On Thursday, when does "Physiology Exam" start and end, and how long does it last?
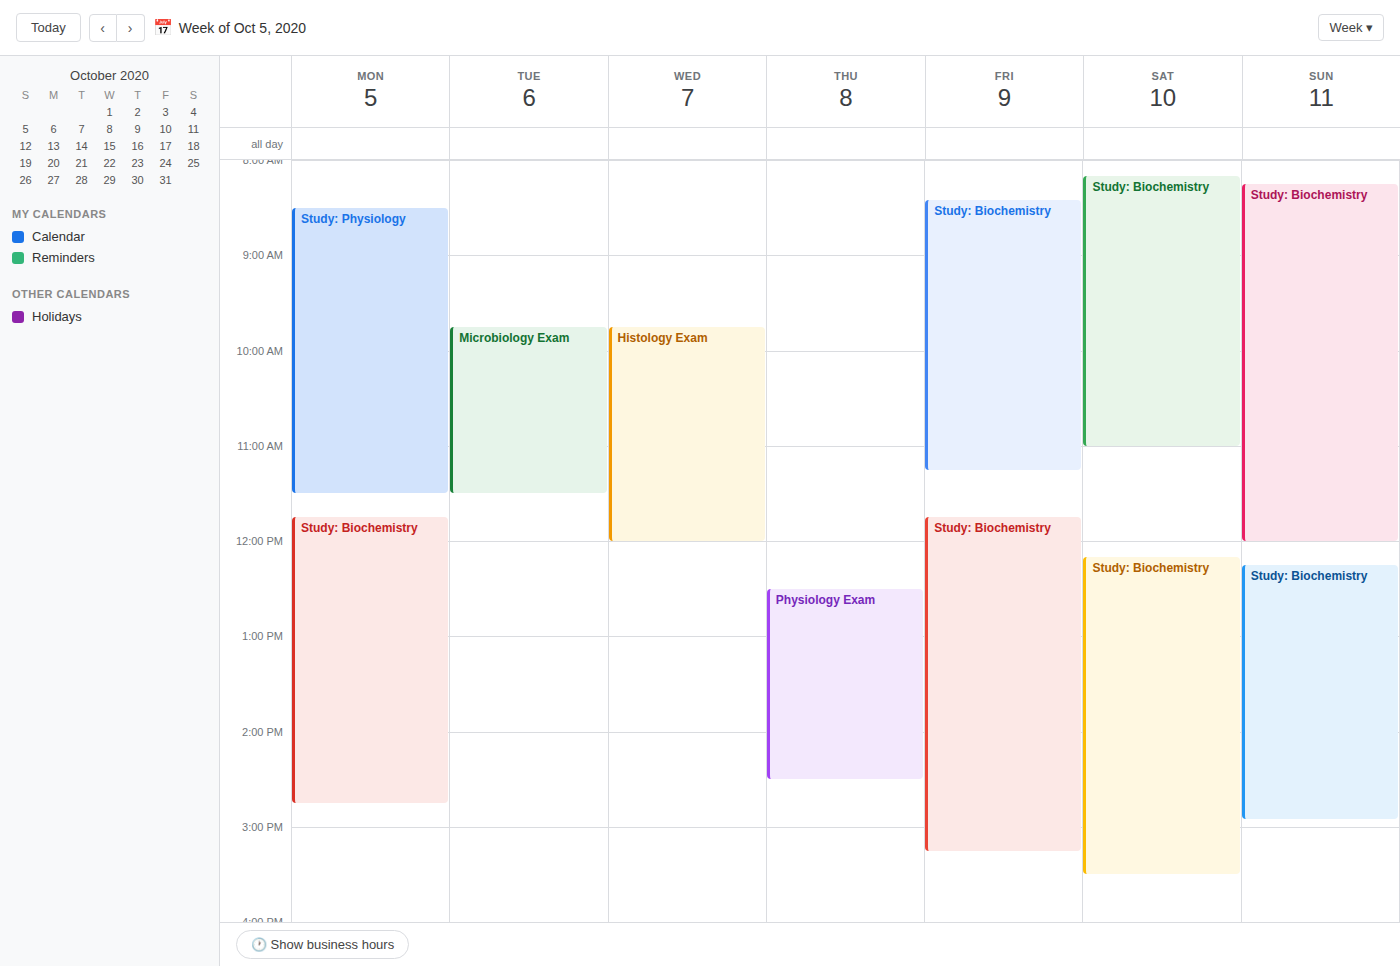
12:30 PM to 2:30 PM, 2 hours